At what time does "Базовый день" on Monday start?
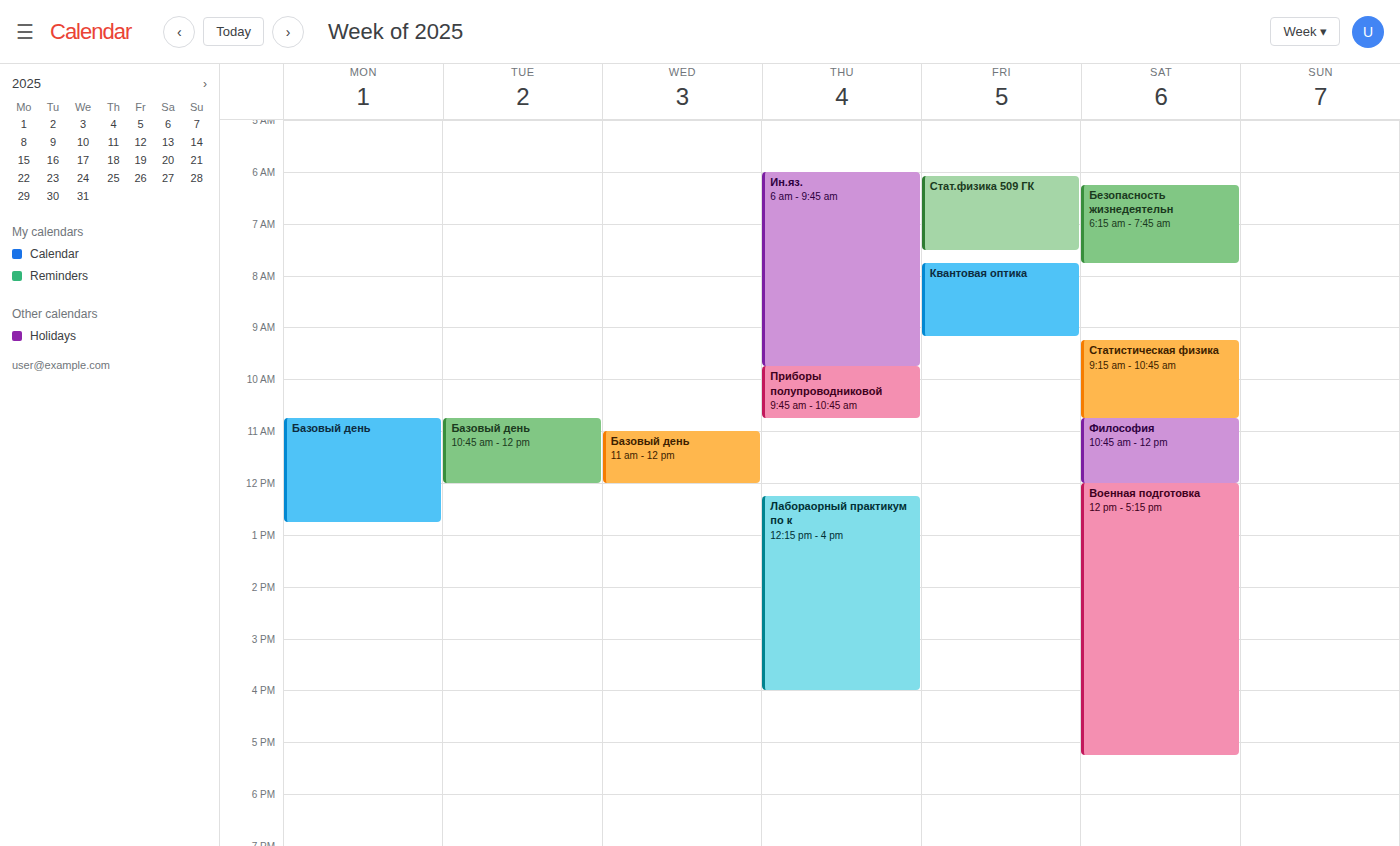
10:45 AM